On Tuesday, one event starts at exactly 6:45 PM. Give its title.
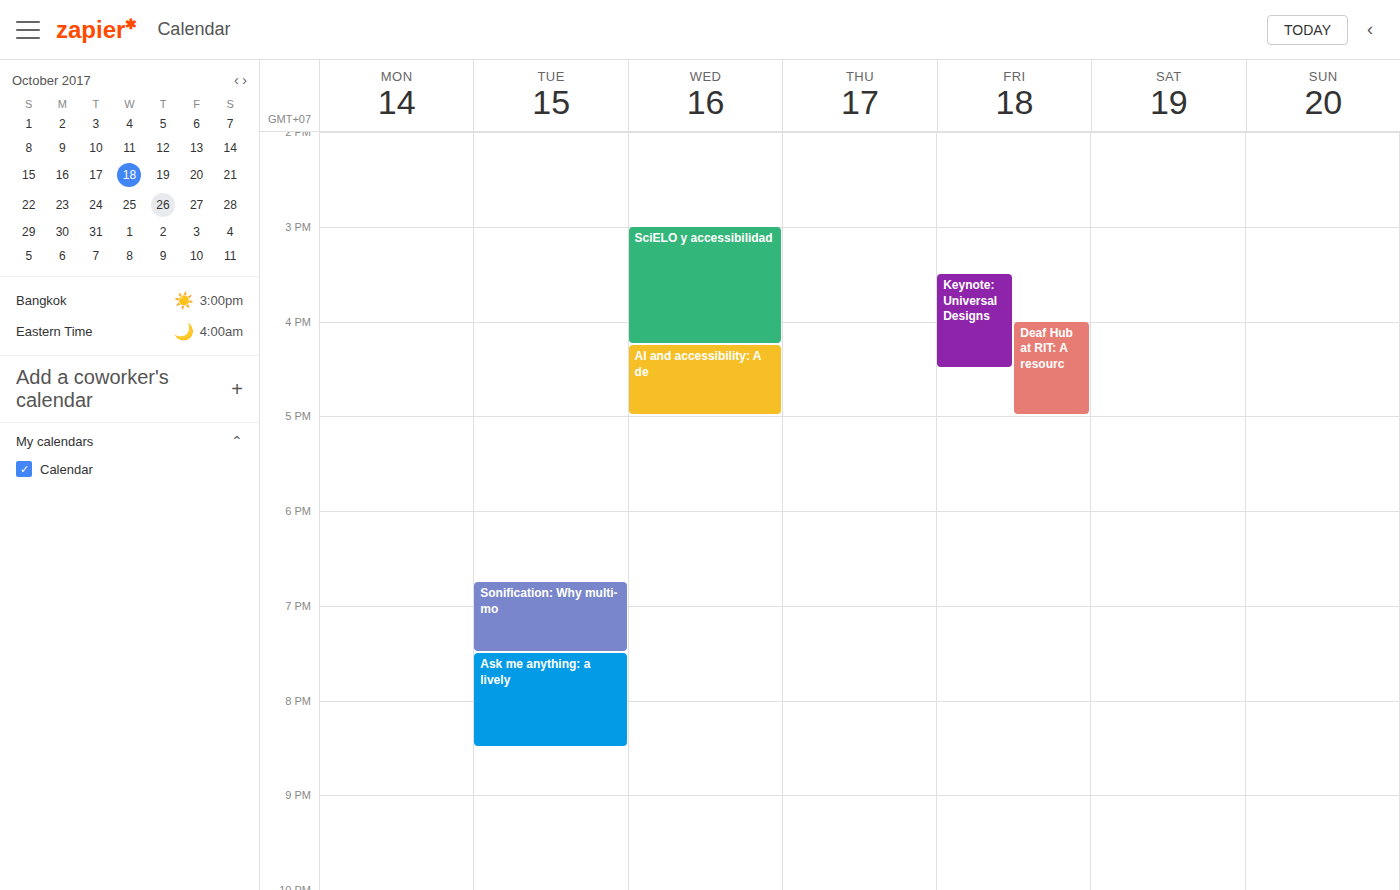
"Sonification: Why multi-mo"